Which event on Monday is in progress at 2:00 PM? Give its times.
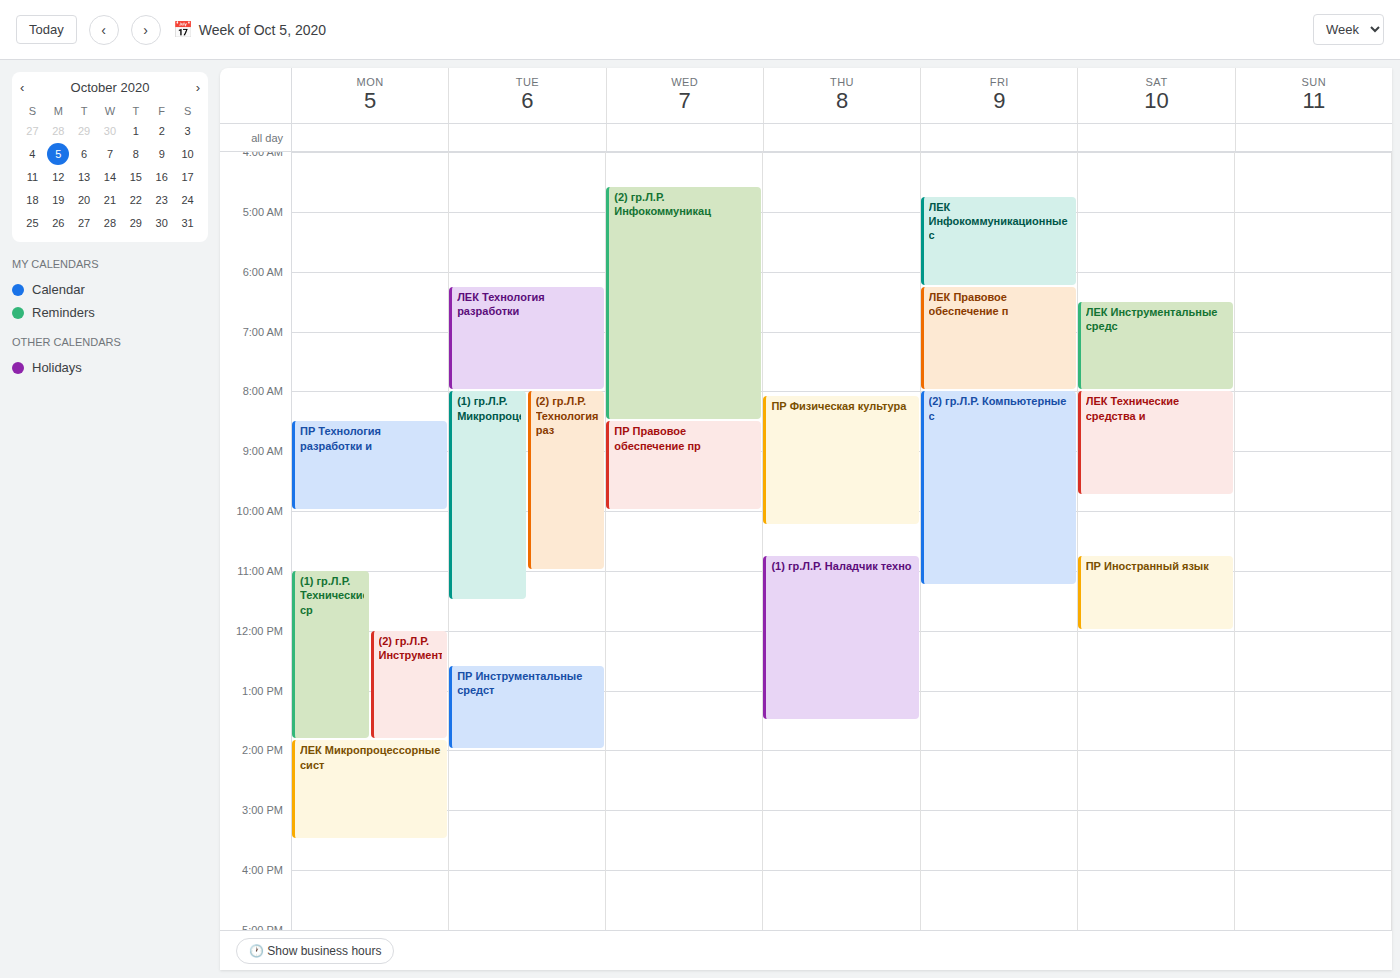
"ЛЕК Микропроцессорные сист", 1:50 PM to 3:30 PM